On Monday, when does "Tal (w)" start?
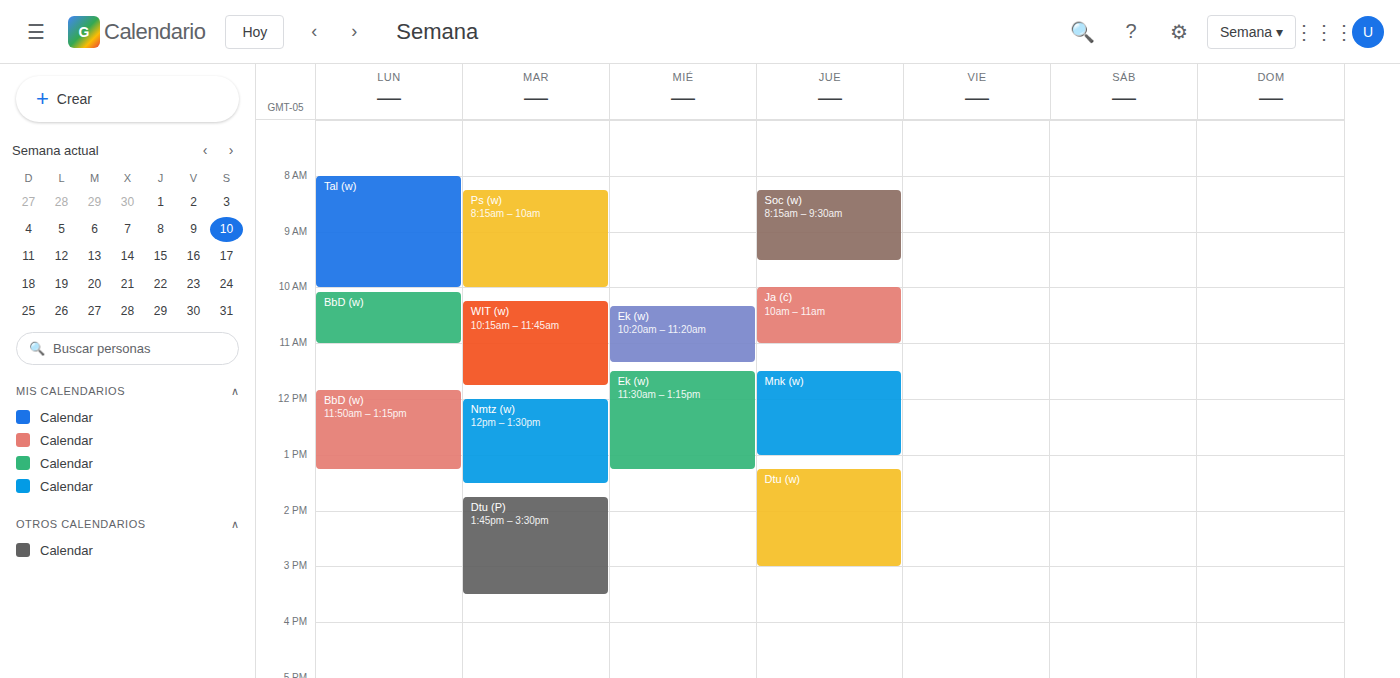
8:00 AM